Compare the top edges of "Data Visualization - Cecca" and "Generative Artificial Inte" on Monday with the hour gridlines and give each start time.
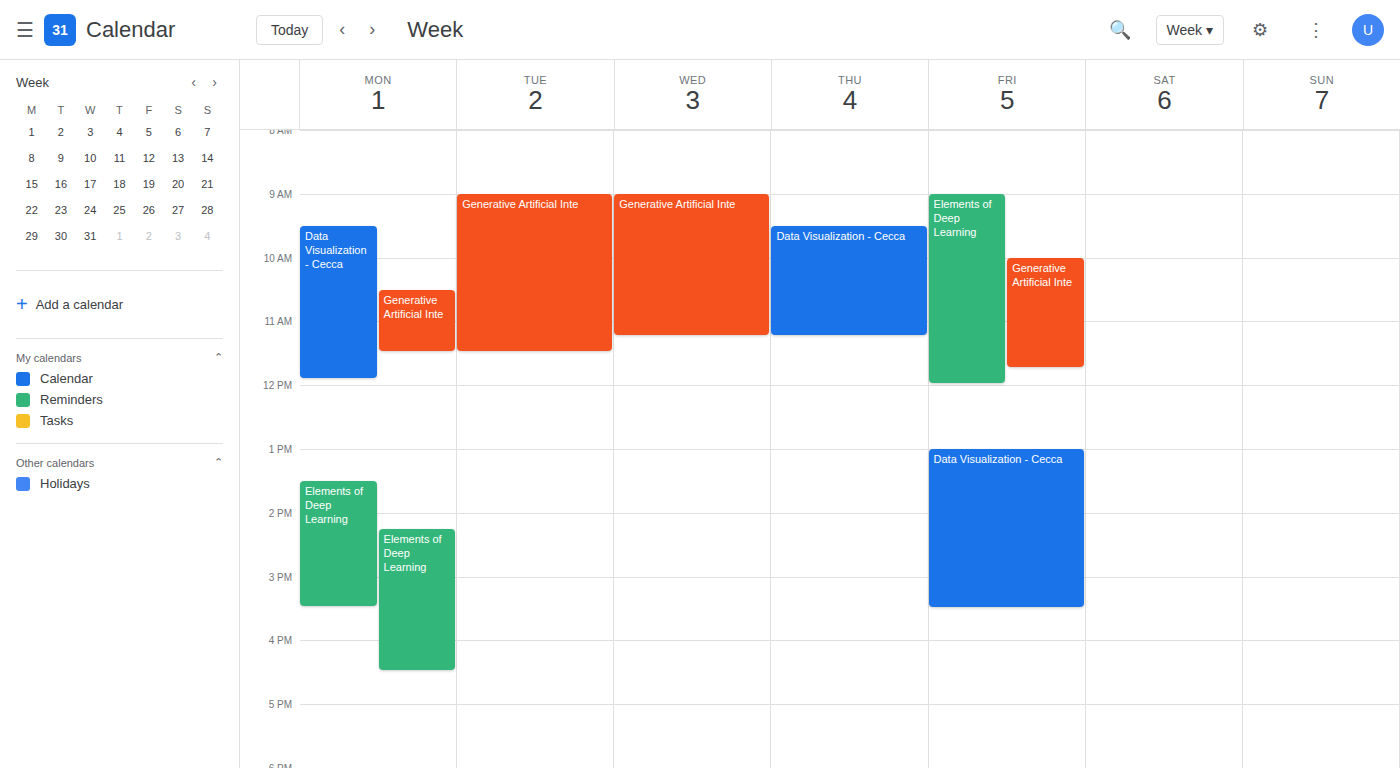
"Data Visualization - Cecca": 9:30 AM, halfway between the 9 AM and 10 AM lines. "Generative Artificial Inte": 10:30 AM, halfway between the 10 AM and 11 AM lines.